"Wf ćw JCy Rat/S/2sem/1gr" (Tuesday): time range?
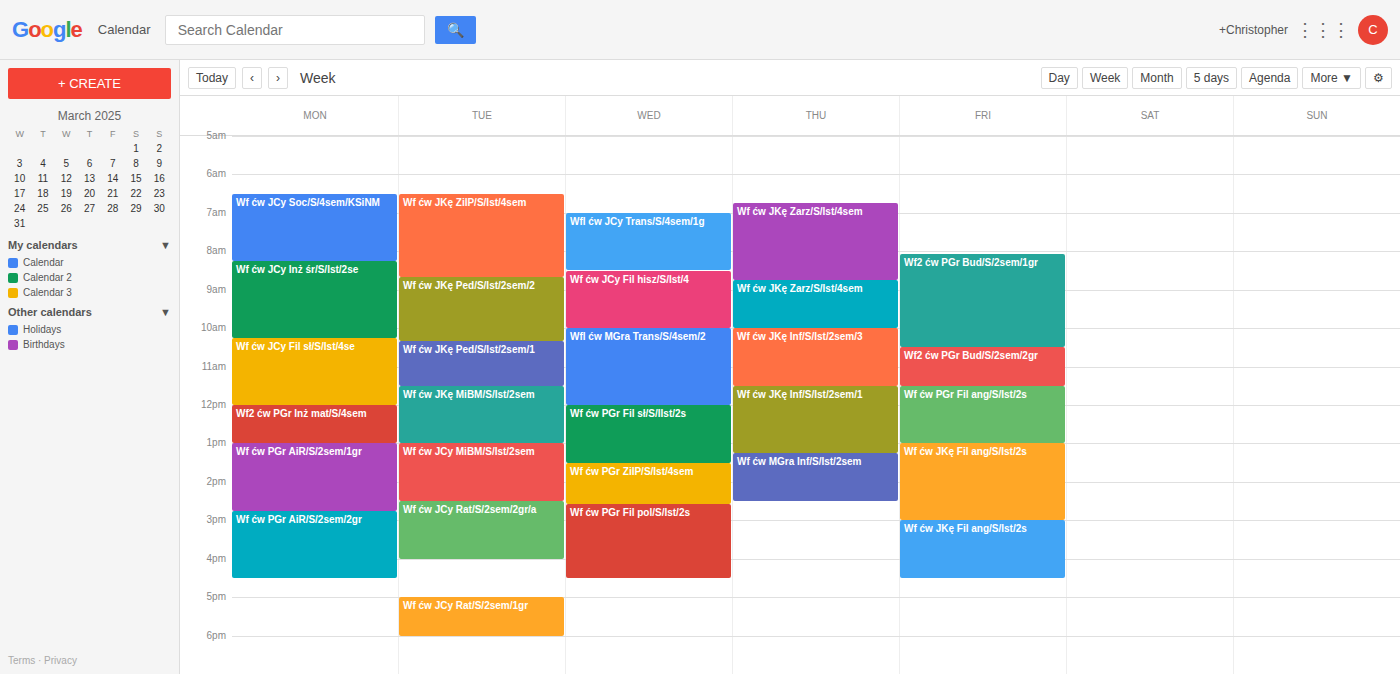
5:00 PM to 6:00 PM